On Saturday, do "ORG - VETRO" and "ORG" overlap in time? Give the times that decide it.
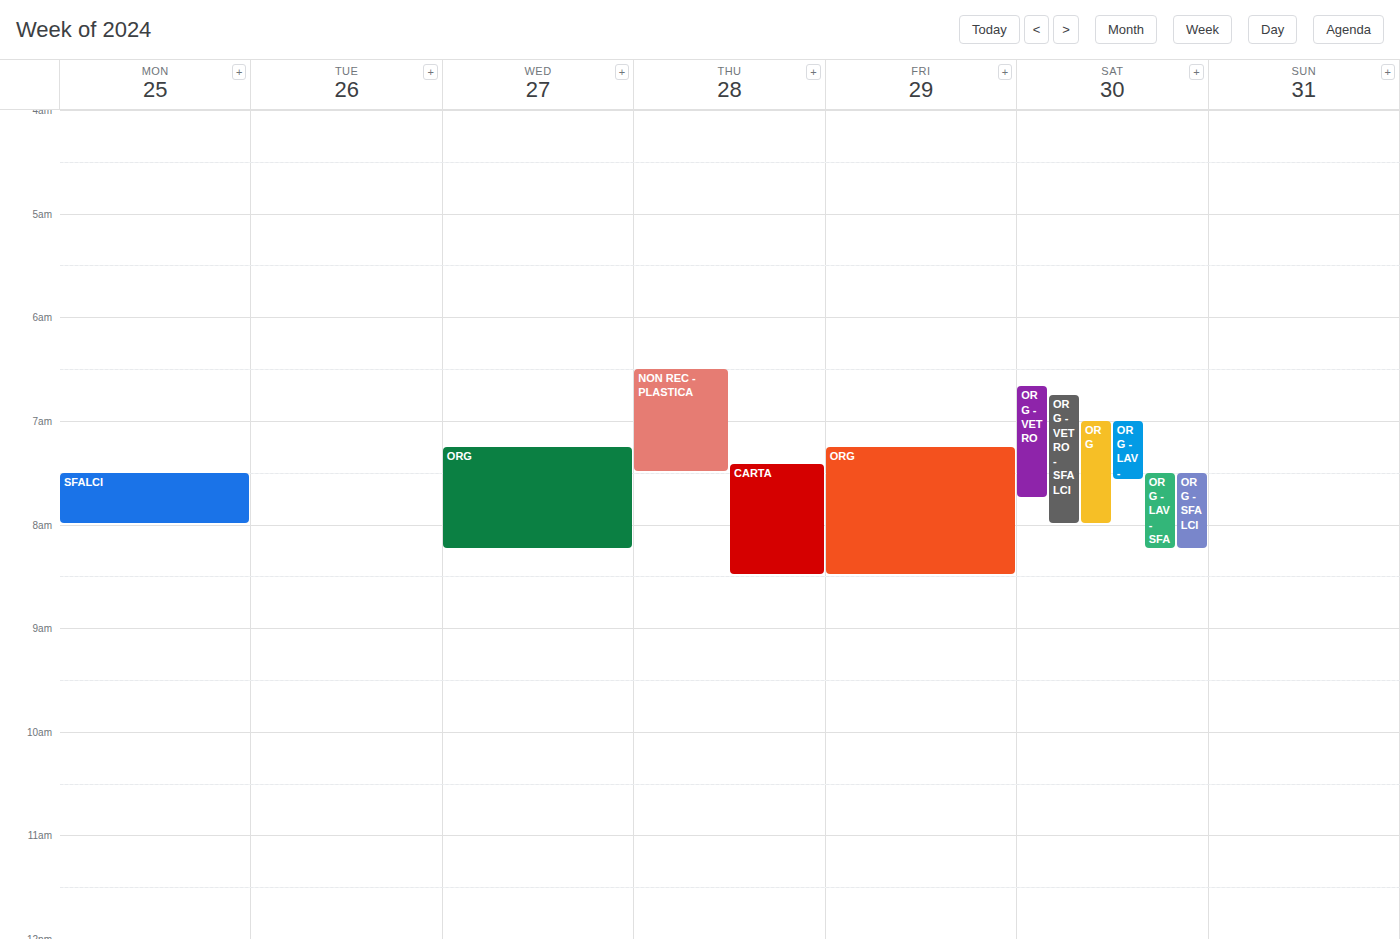
"ORG" starts at 07:00, before "ORG - VETRO" ends at 07:45 -- they overlap.